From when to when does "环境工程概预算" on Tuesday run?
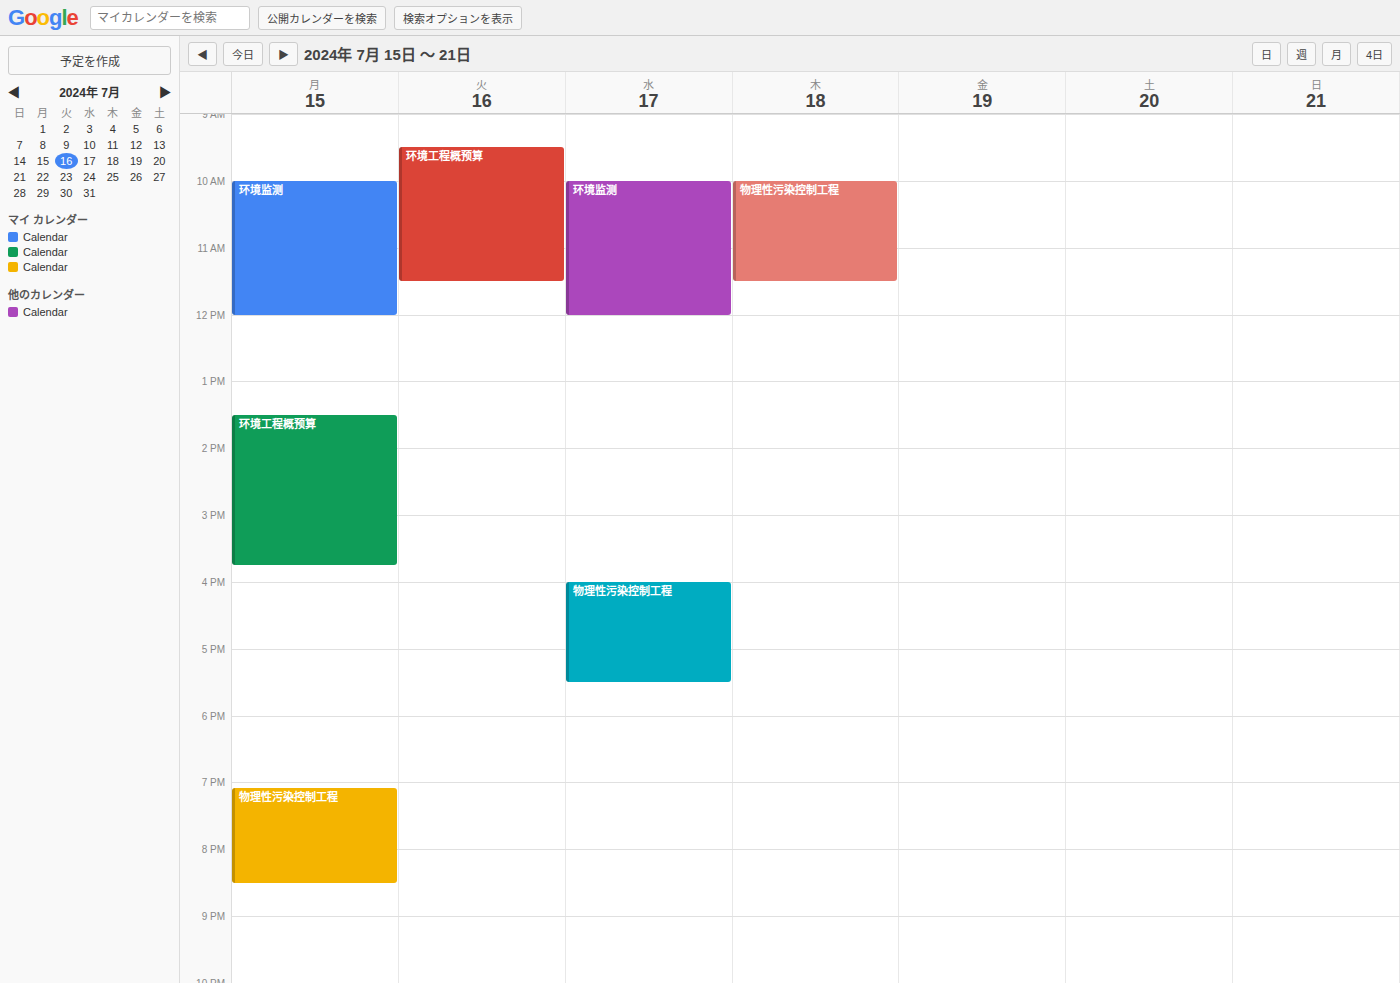
9:30 AM to 11:30 AM